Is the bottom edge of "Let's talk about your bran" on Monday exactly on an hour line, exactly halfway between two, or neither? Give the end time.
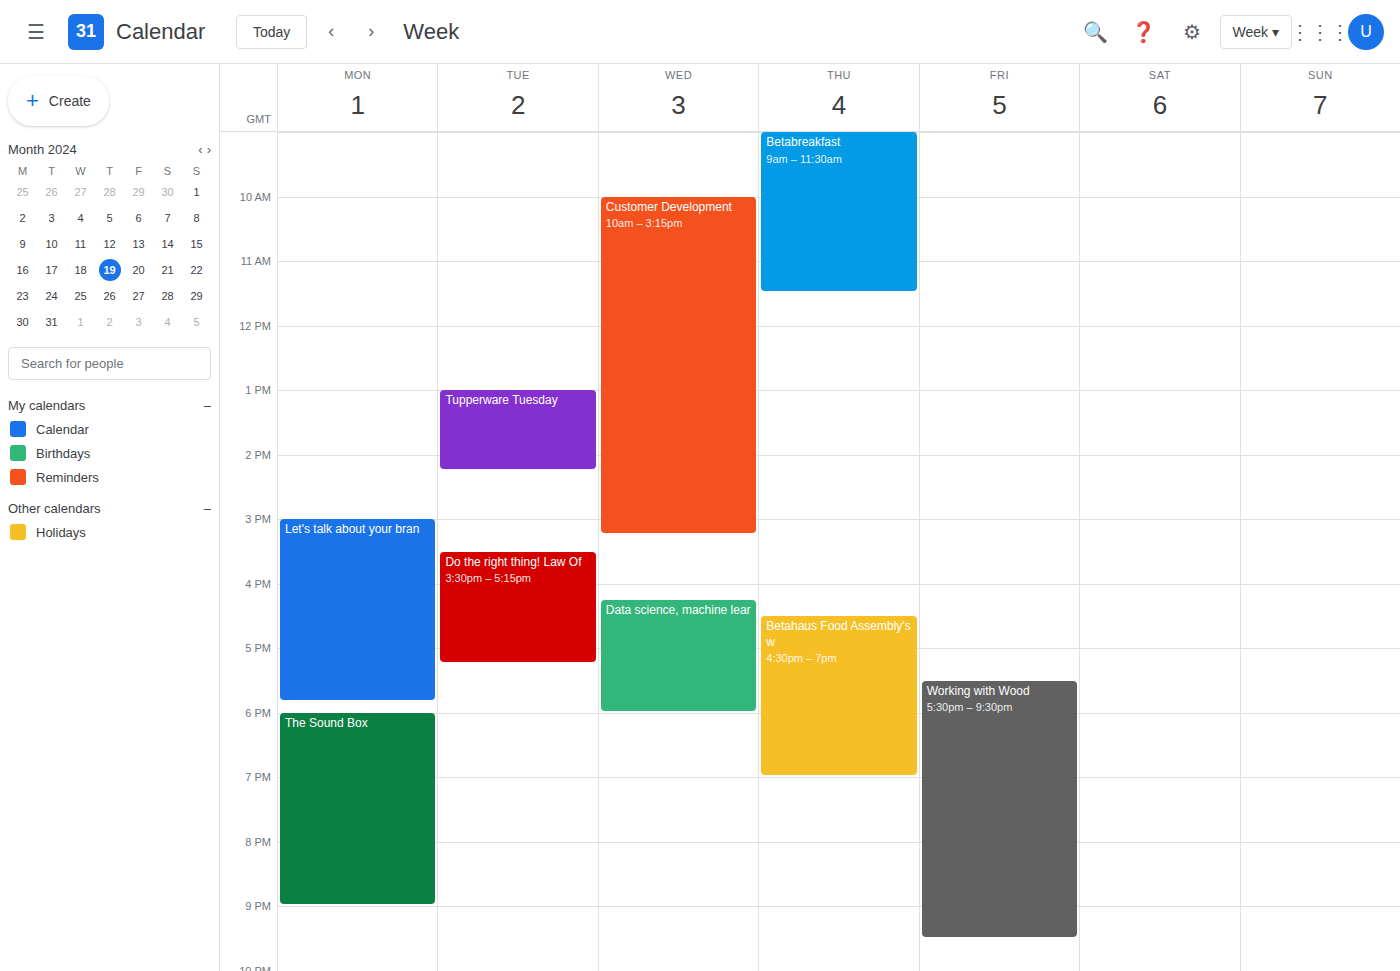
5:50 PM -- neither: 50 minutes below the 5 PM line and 10 minutes above the 6 PM line.